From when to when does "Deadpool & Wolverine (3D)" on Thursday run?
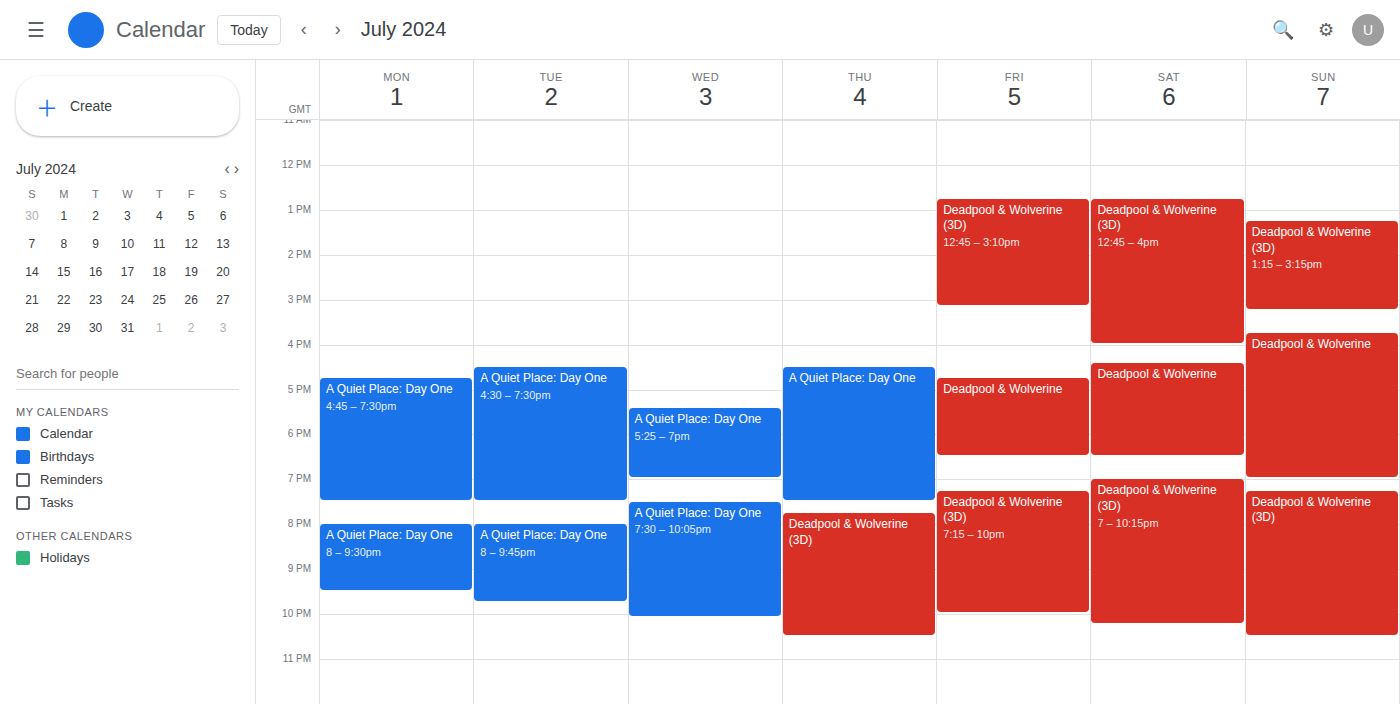
7:45 PM to 10:30 PM